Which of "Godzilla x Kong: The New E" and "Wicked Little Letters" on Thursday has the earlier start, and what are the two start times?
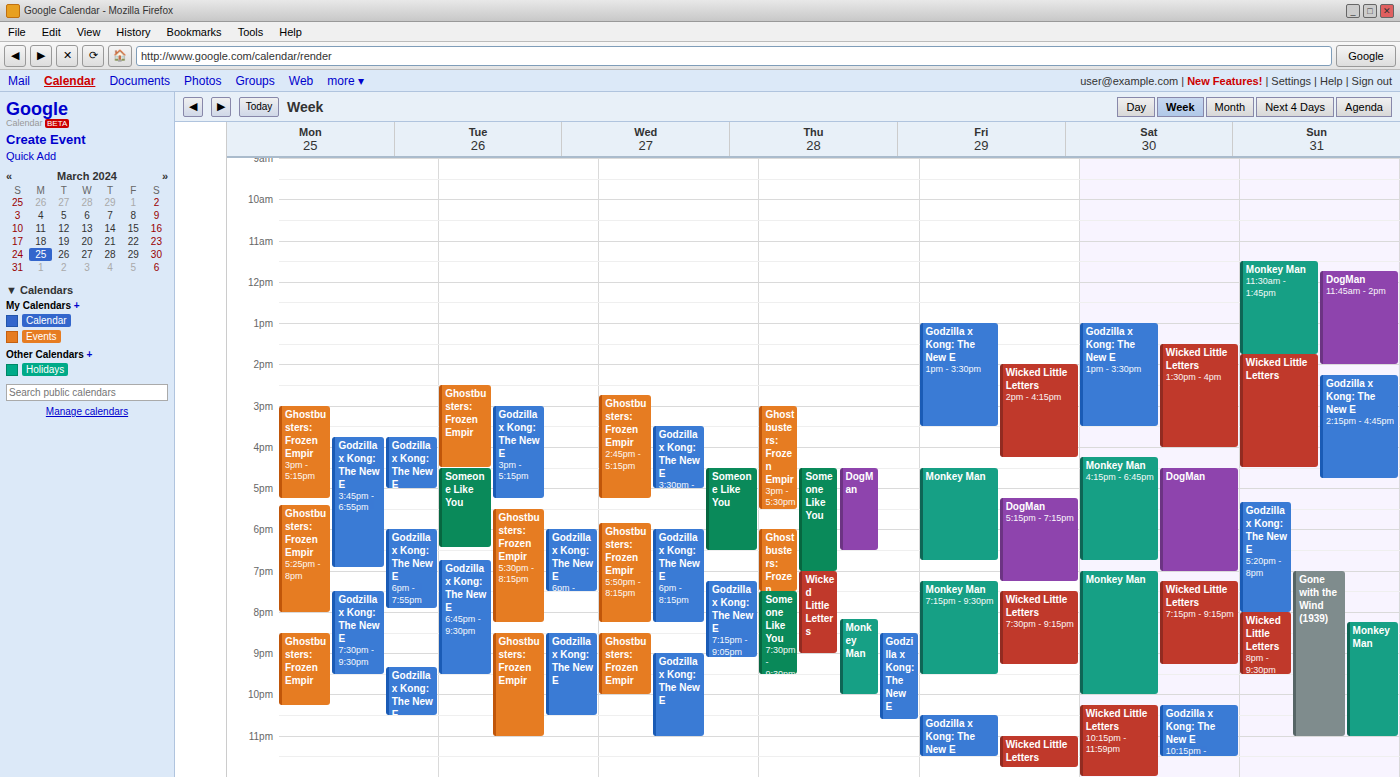
"Wicked Little Letters" 7:00 PM; "Godzilla x Kong: The New E" 8:30 PM.